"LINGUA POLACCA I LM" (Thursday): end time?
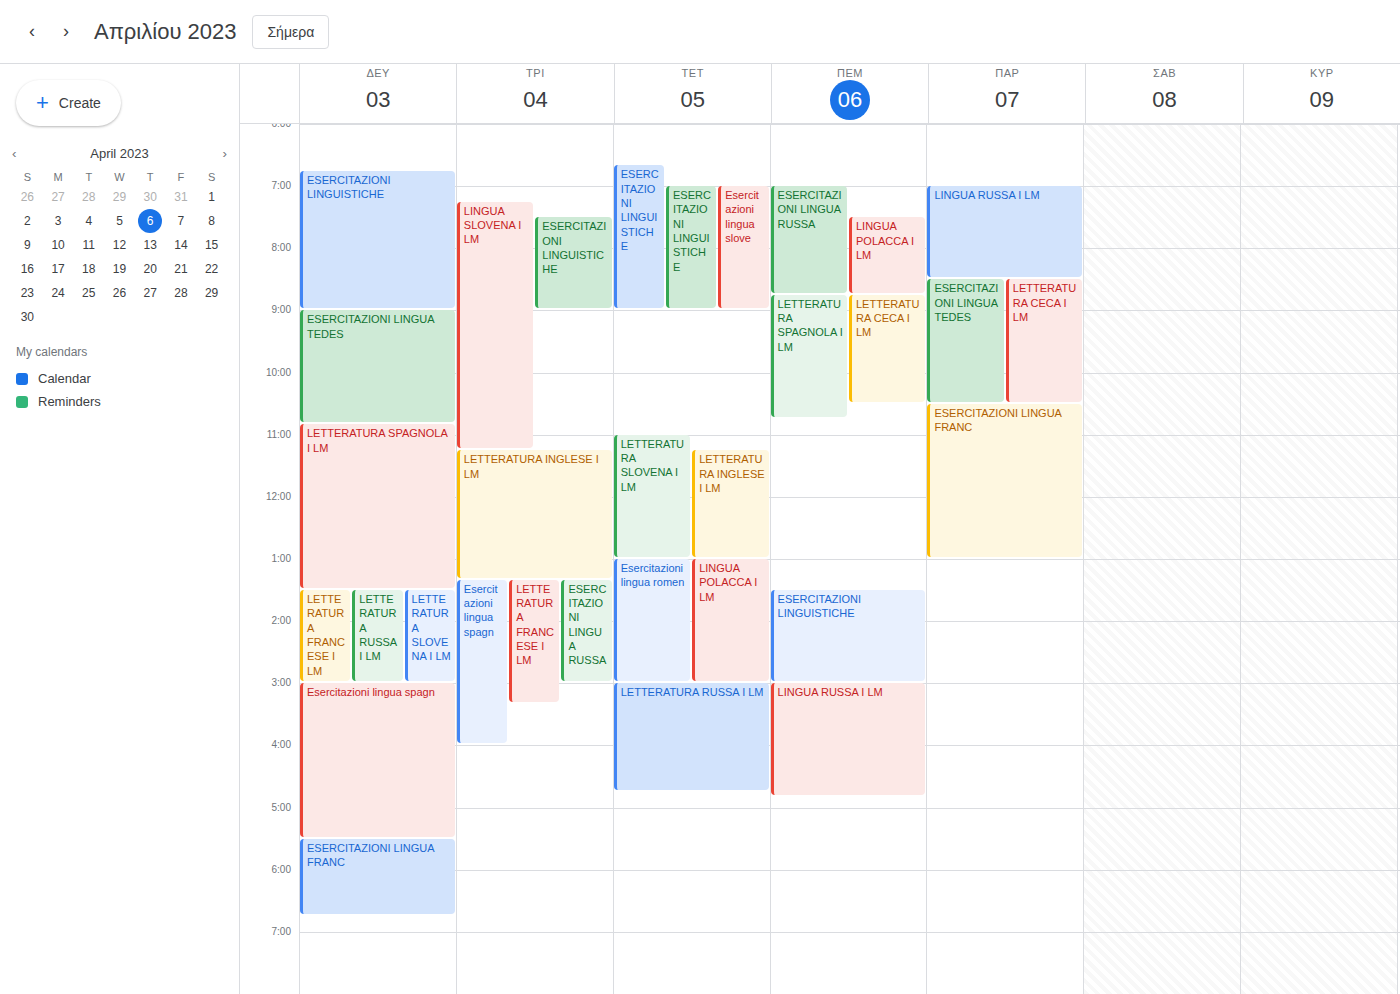
8:45 AM